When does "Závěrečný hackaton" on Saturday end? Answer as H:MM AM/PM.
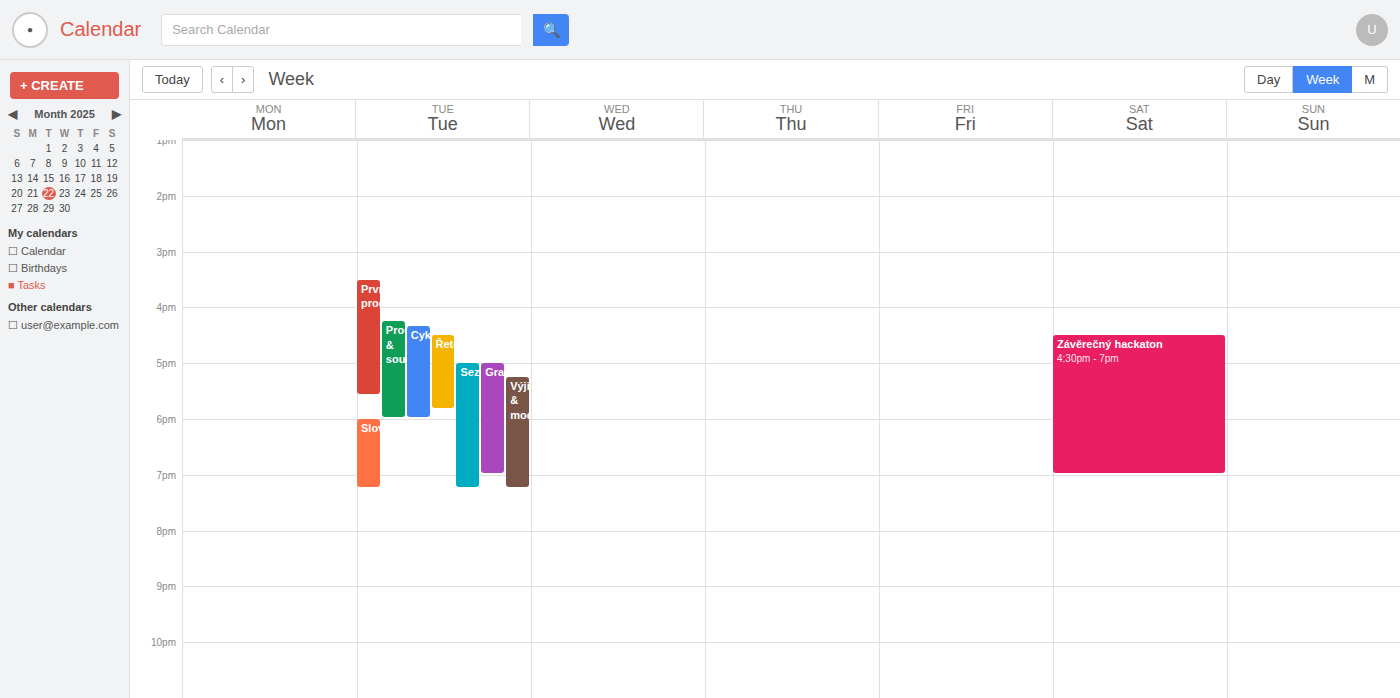
7:00 PM